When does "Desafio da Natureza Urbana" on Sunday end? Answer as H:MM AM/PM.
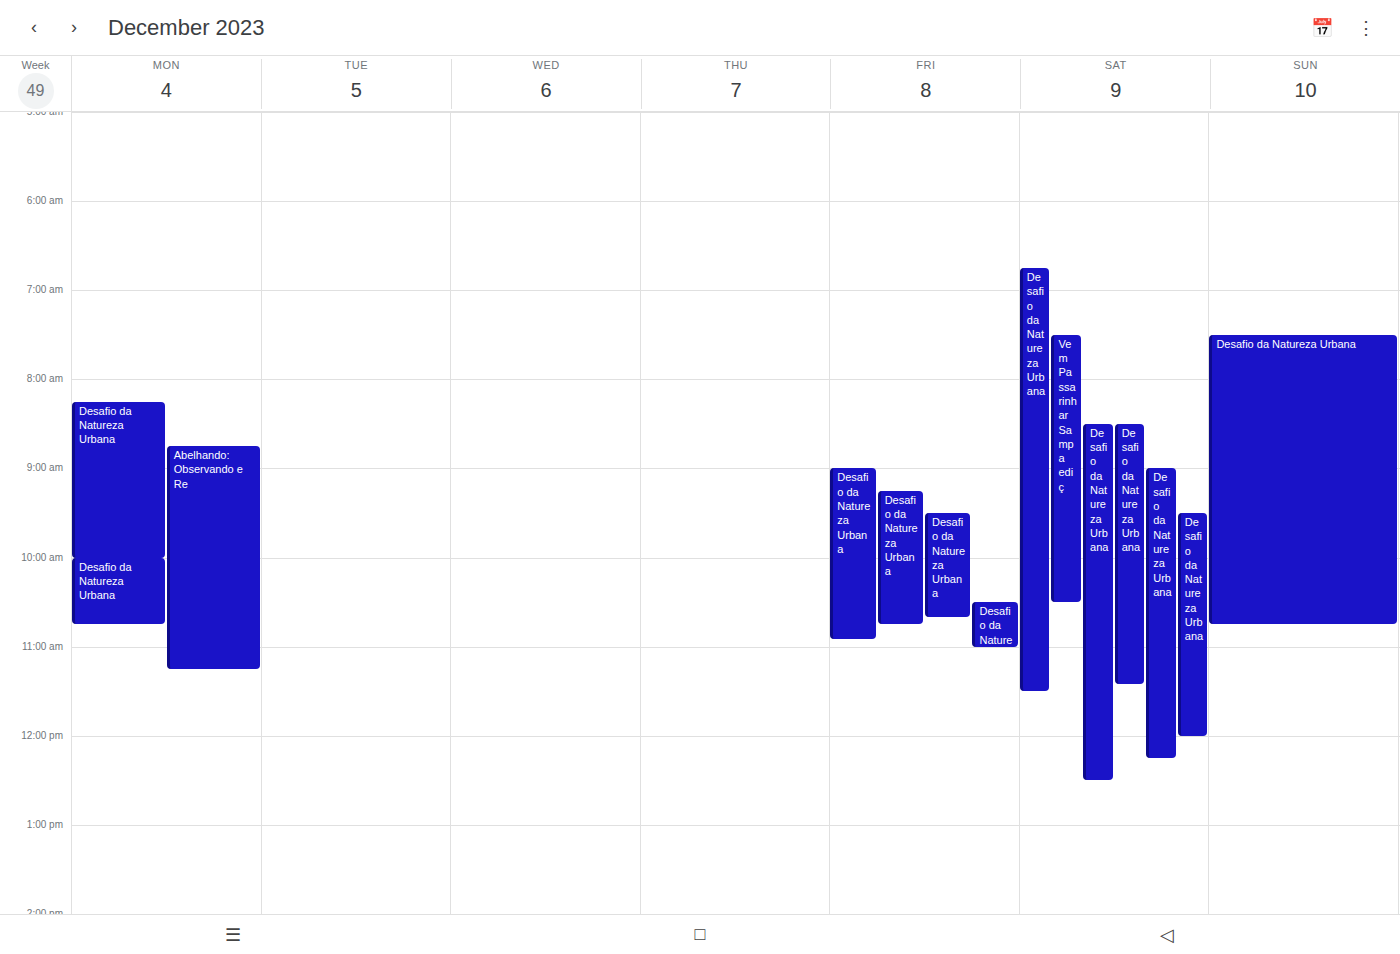
10:45 AM